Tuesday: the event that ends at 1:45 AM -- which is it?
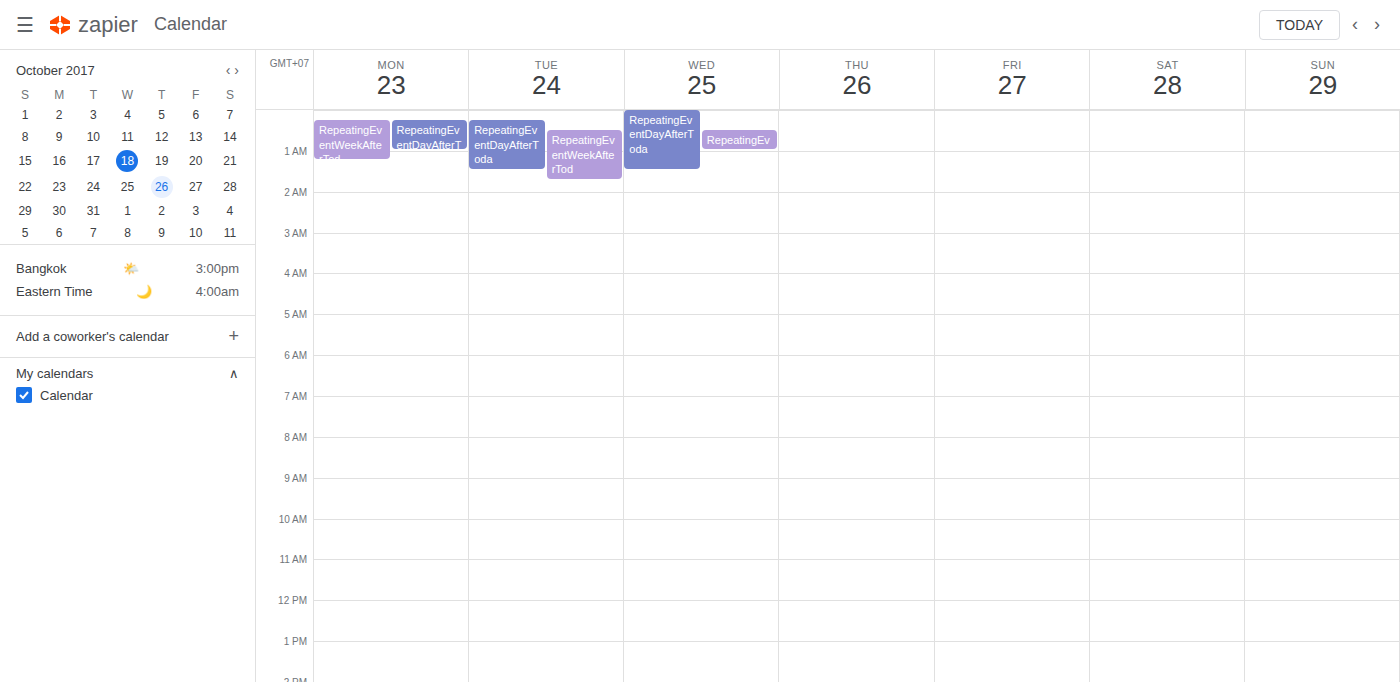
"RepeatingEventWeekAfterTod"